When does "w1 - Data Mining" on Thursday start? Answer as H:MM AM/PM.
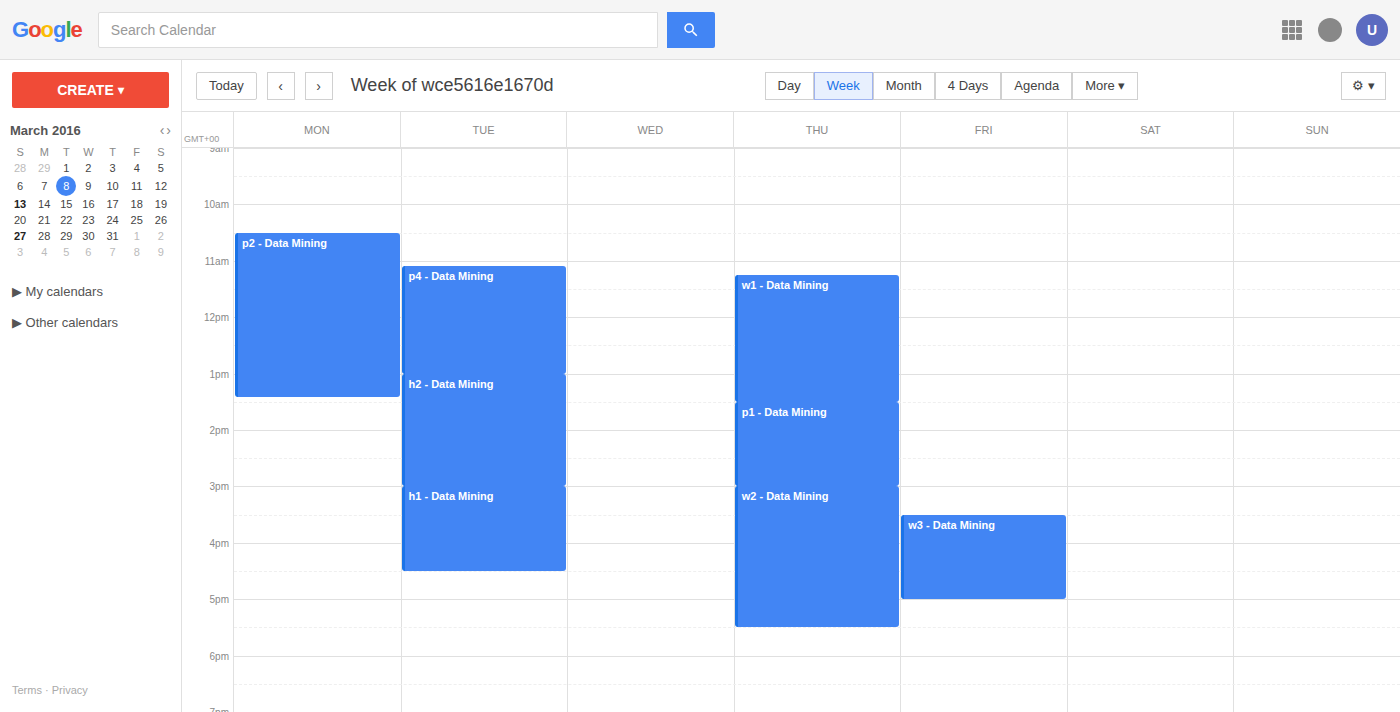
11:15 AM